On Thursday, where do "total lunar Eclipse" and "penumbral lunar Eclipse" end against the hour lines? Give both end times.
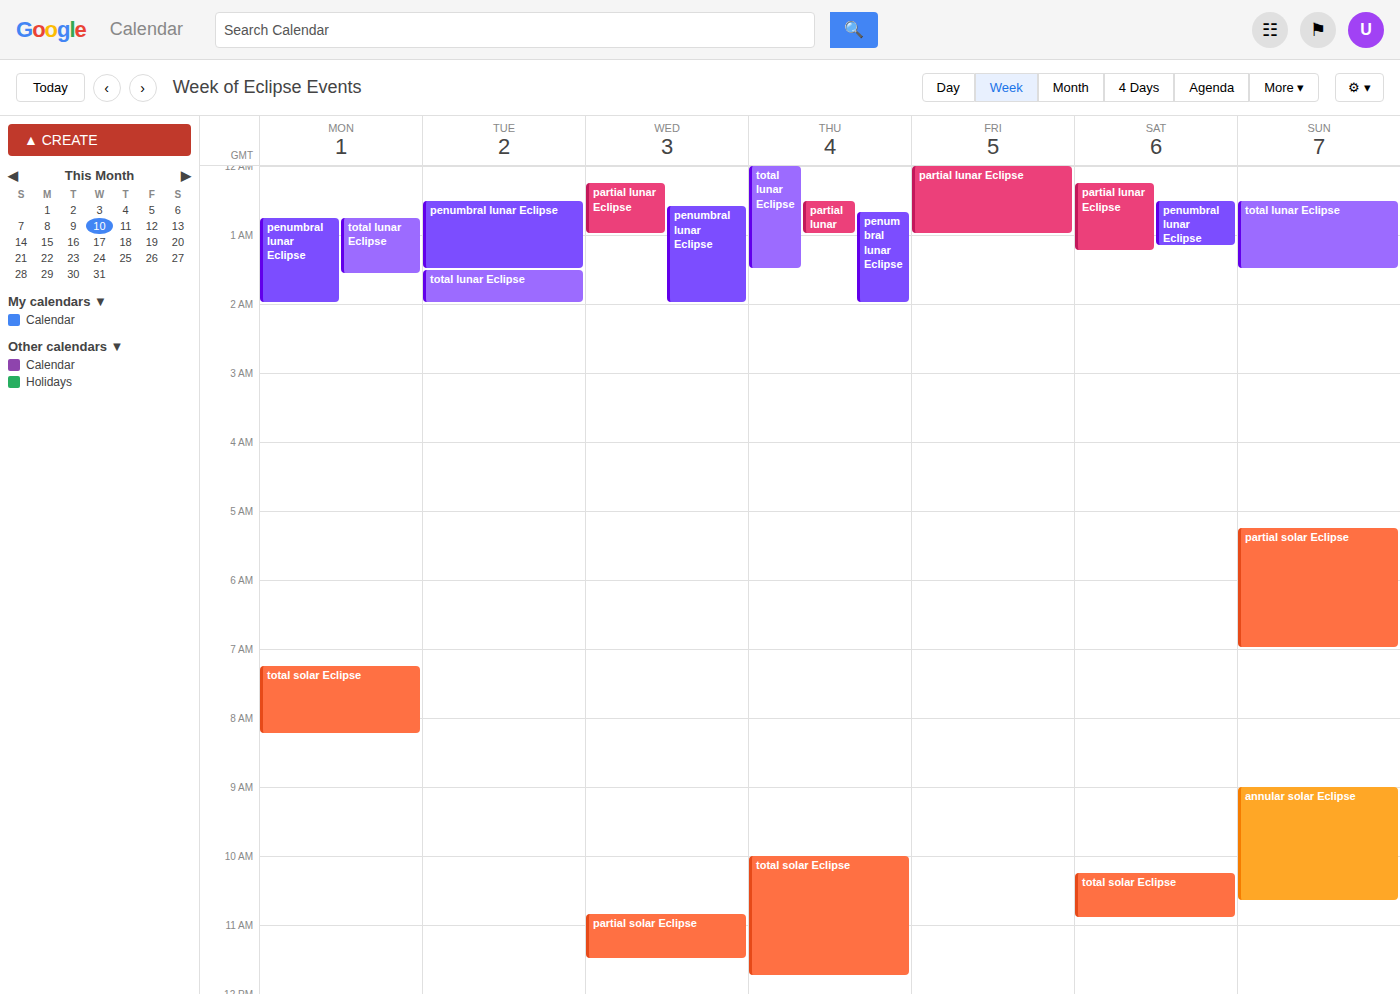
"total lunar Eclipse": 1:30 AM, halfway between the 1 AM and 2 AM lines. "penumbral lunar Eclipse": 2:00 AM, exactly on the 2 AM line.